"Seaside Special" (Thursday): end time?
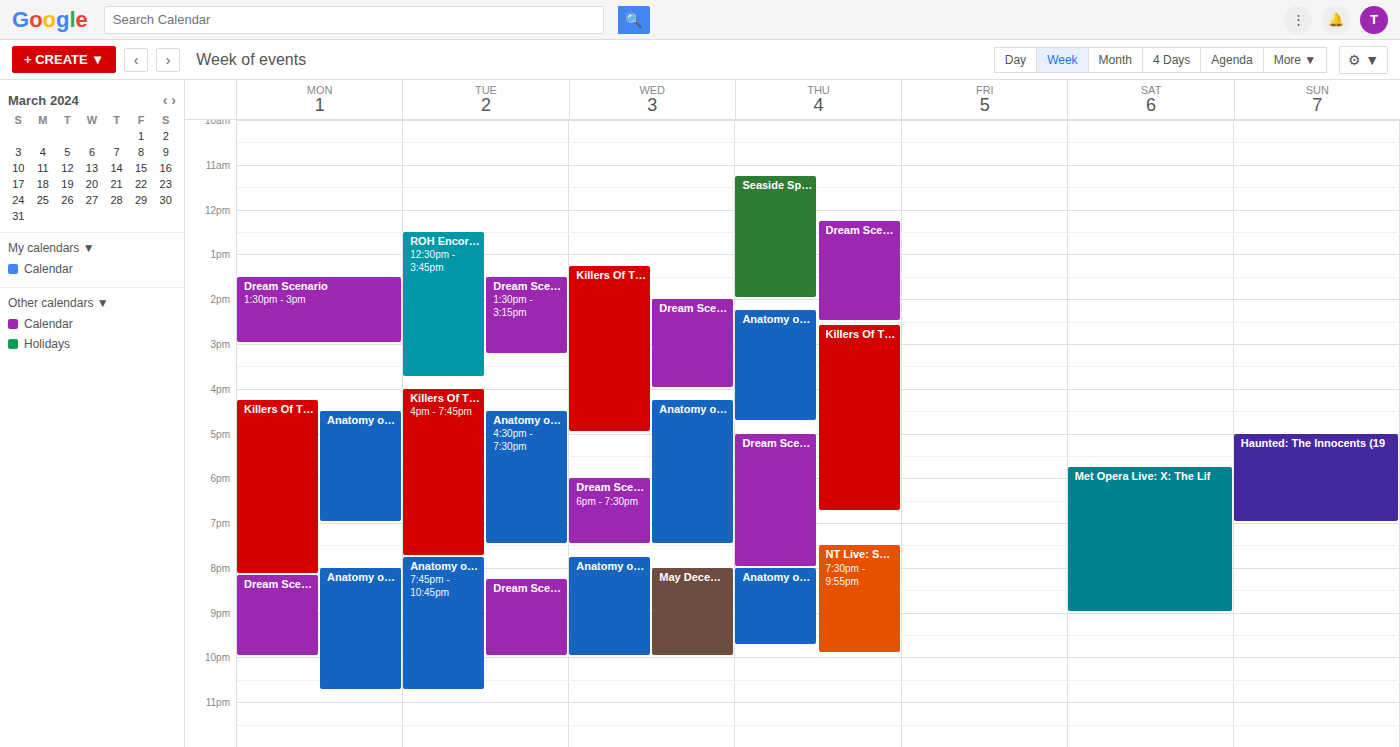
2:00 PM